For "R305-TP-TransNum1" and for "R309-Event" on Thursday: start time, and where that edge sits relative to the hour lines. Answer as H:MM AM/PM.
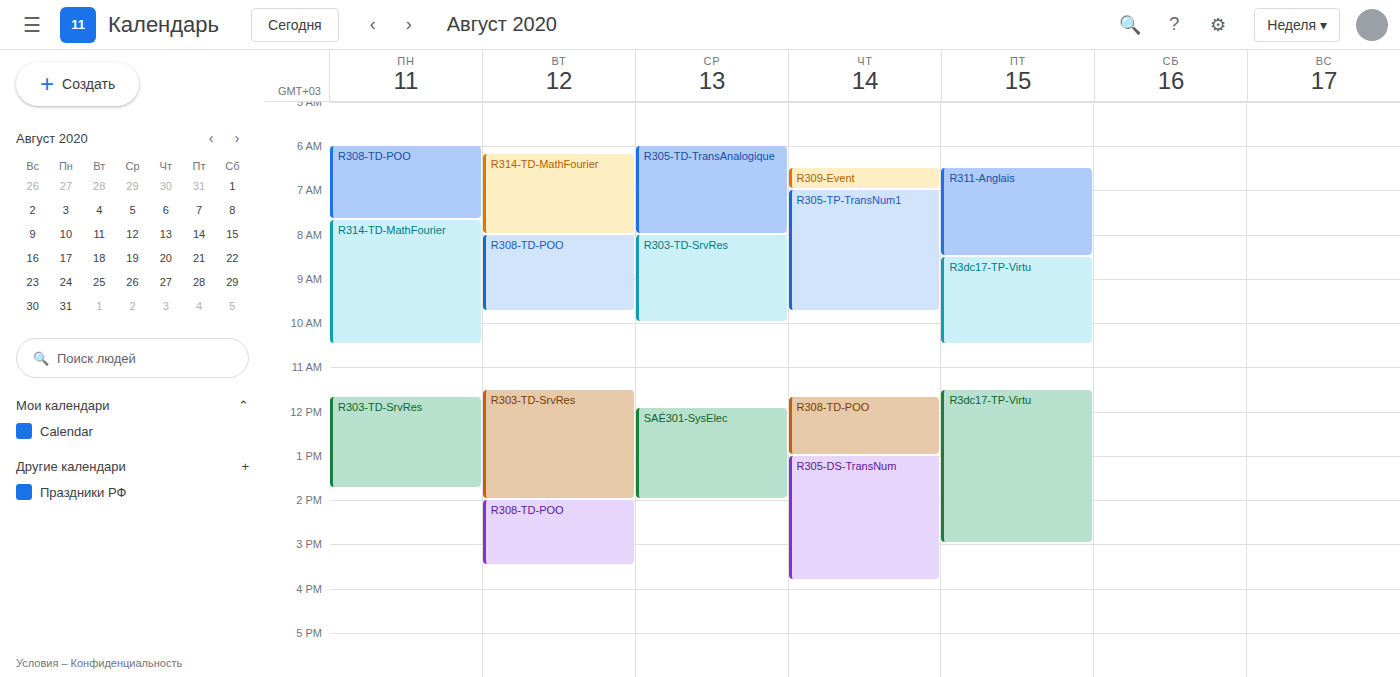
"R305-TP-TransNum1": 7:00 AM, exactly on the 7 AM line. "R309-Event": 6:30 AM, halfway between the 6 AM and 7 AM lines.